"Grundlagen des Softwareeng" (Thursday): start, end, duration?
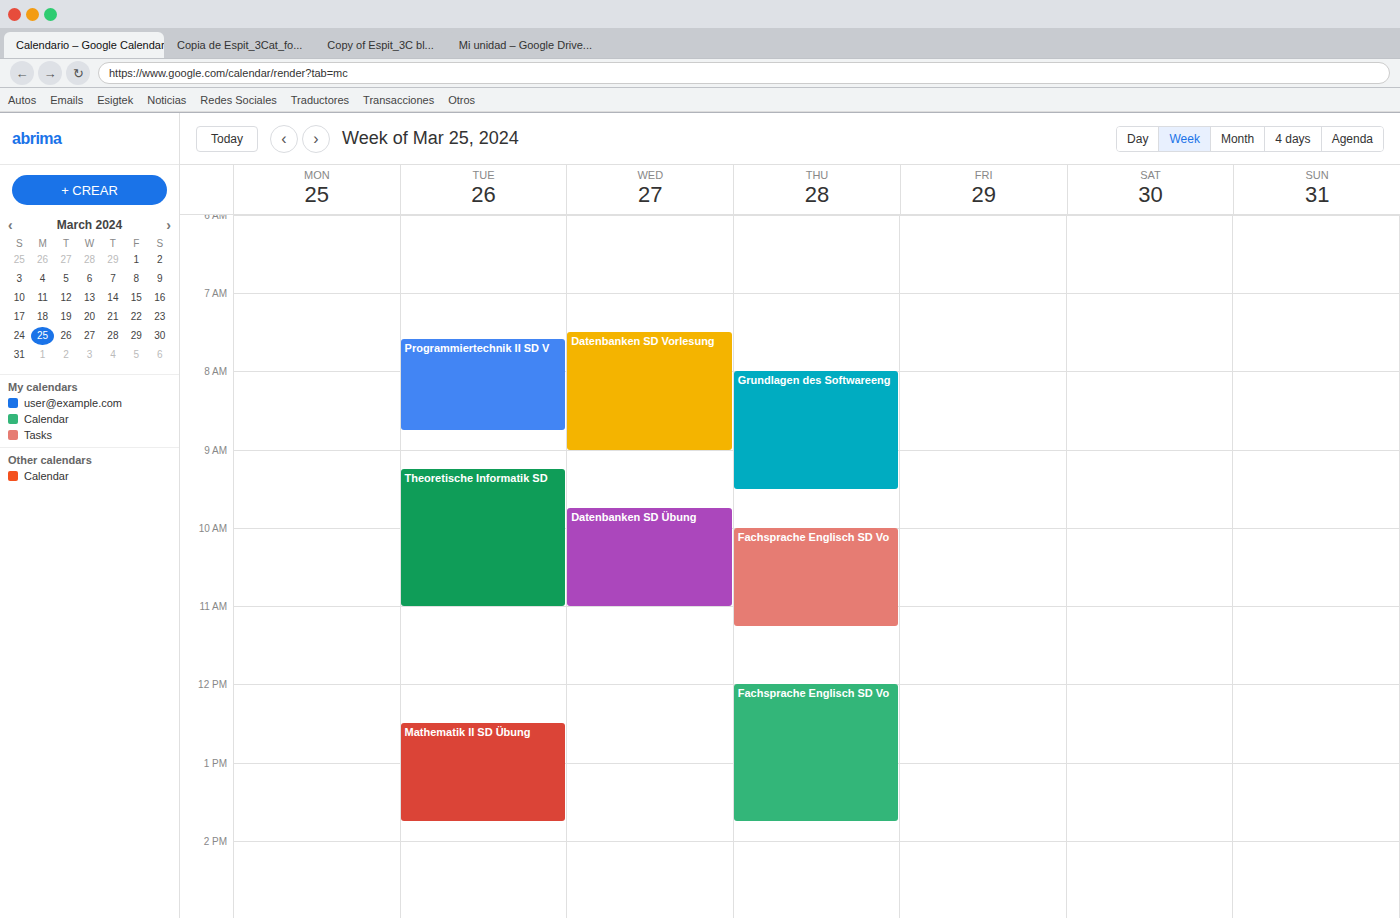
8:00 AM to 9:30 AM, 1 hour 30 minutes